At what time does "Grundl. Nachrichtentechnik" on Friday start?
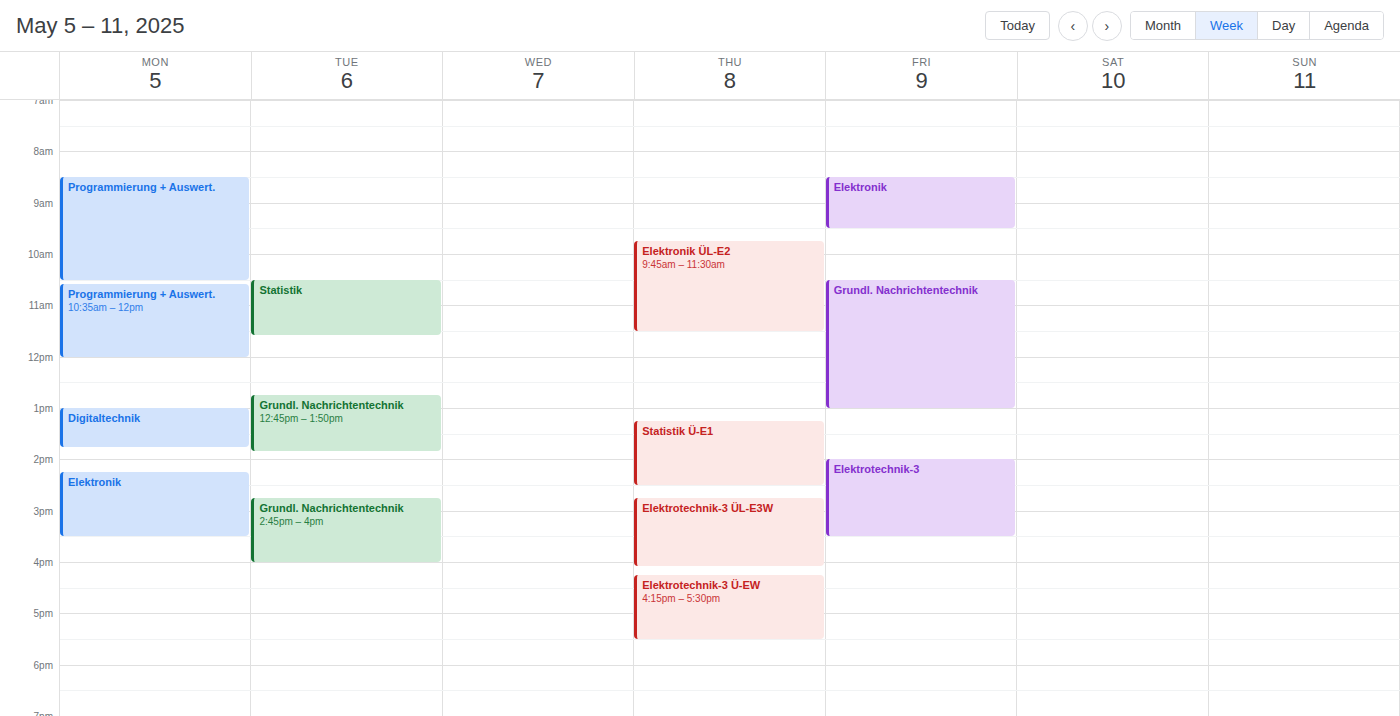
10:30 AM